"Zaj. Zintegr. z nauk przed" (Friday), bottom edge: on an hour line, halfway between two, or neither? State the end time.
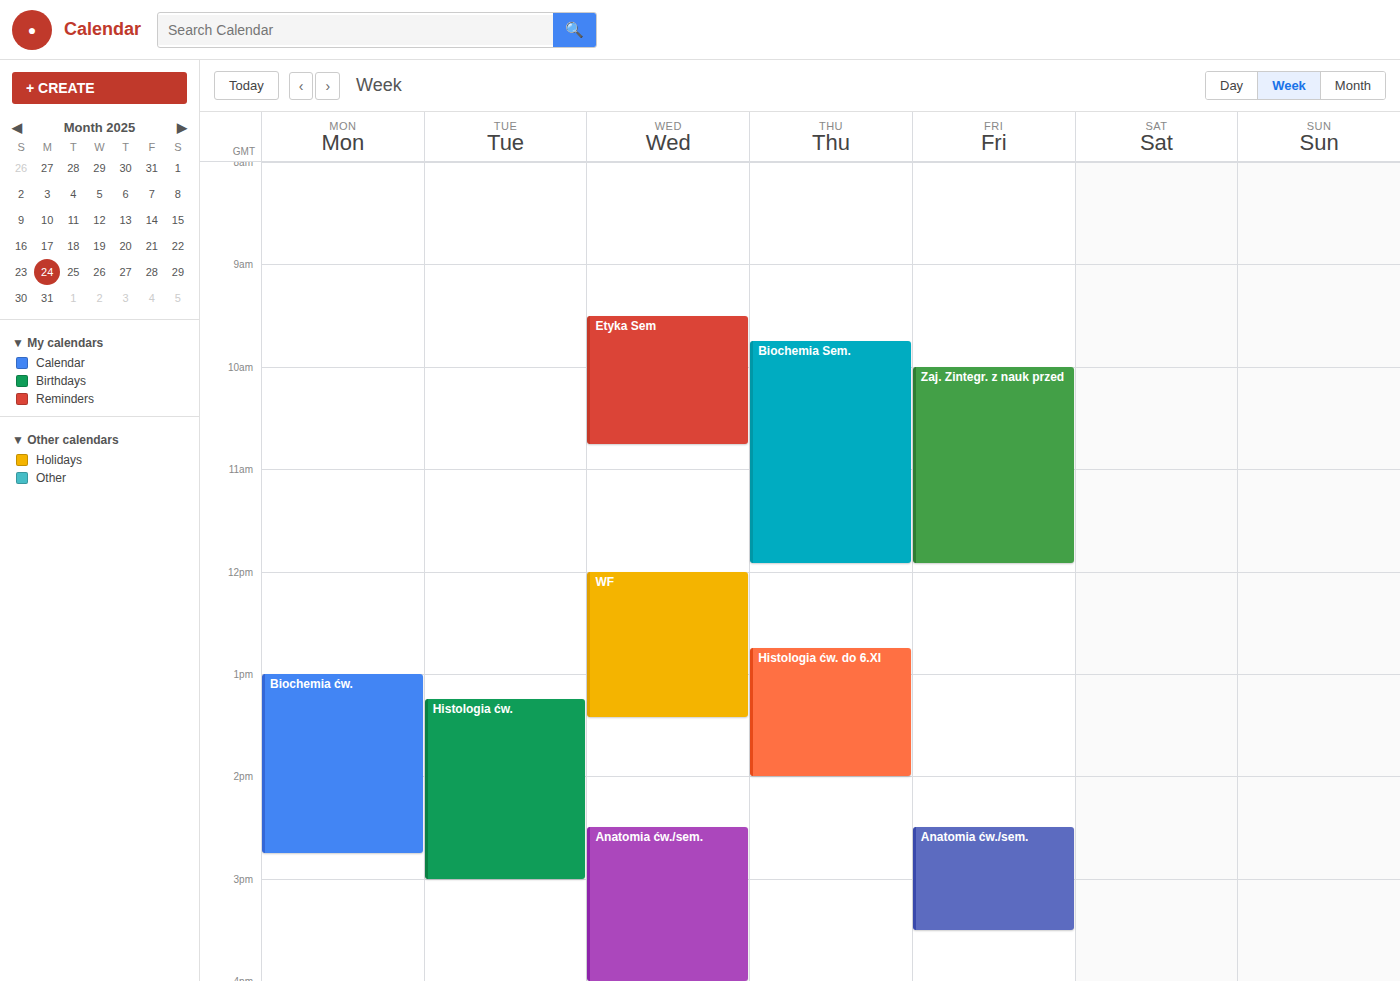
11:55 -- neither: 55 minutes below the 11:00 line and 5 minutes above the 12:00 line.